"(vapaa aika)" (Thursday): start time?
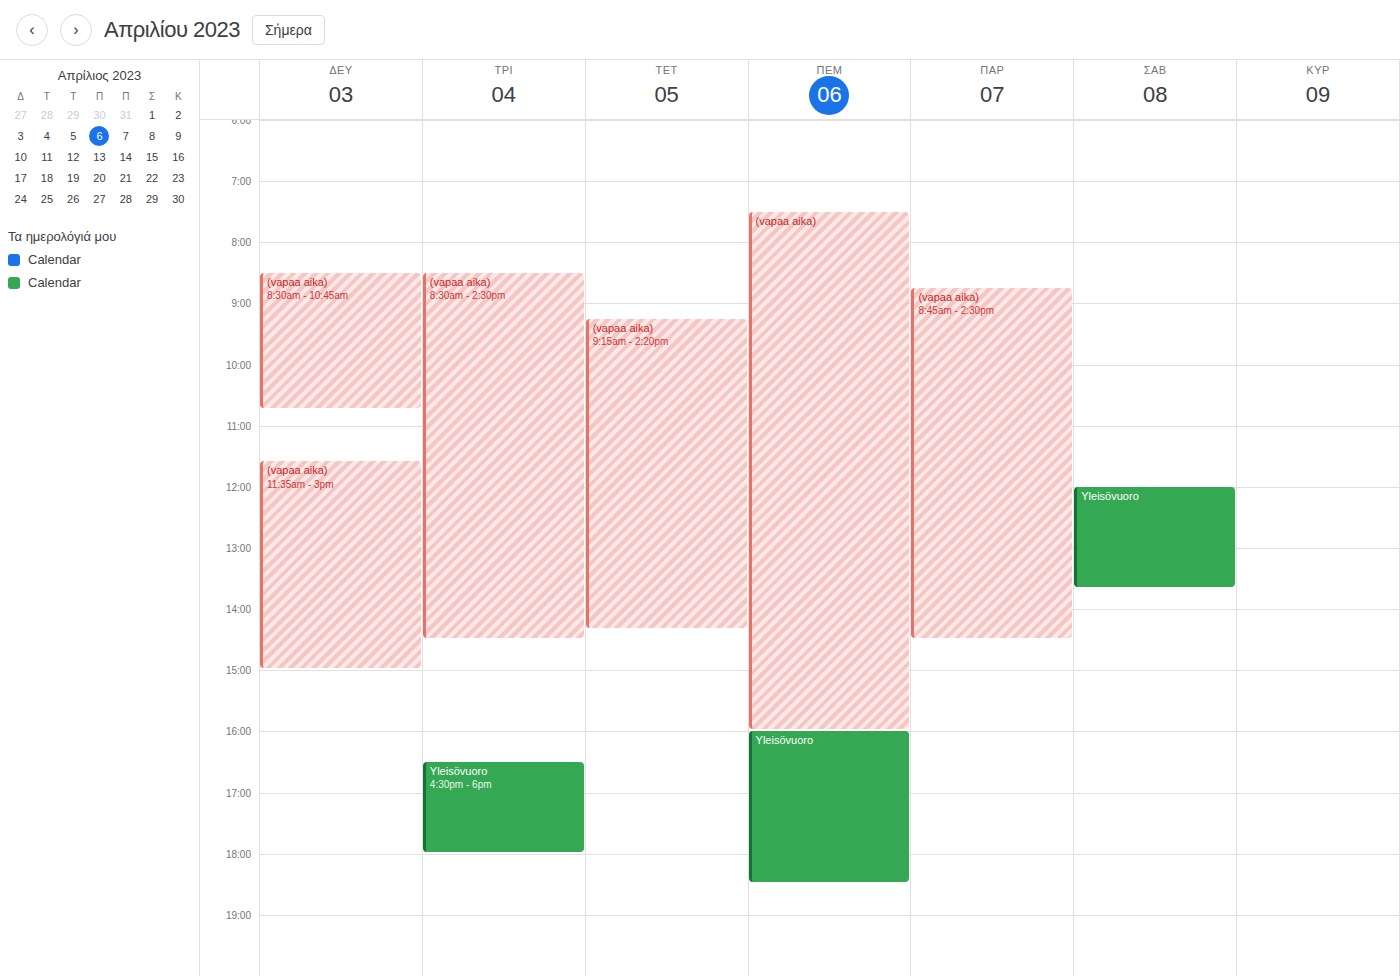
7:30 AM